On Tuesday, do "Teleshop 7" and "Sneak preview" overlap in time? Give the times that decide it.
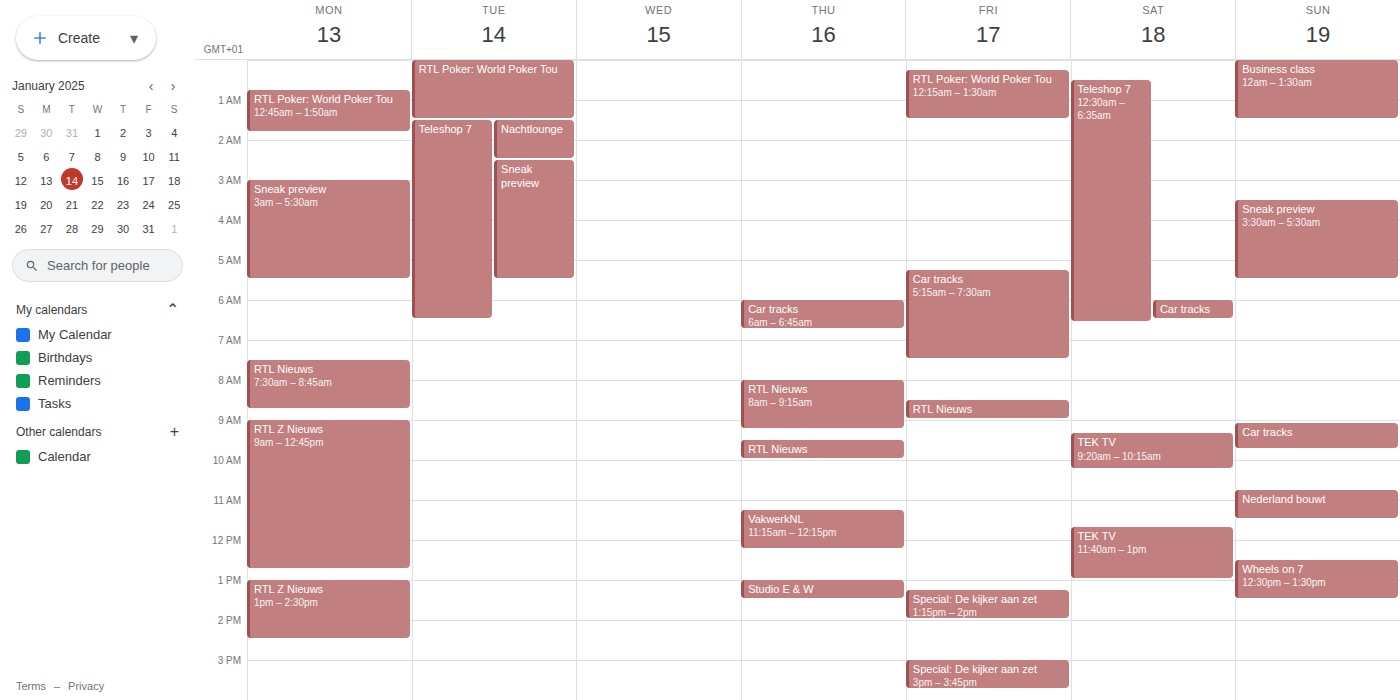
"Sneak preview" runs 2:30 AM to 5:30 AM, inside "Teleshop 7" -- they overlap.